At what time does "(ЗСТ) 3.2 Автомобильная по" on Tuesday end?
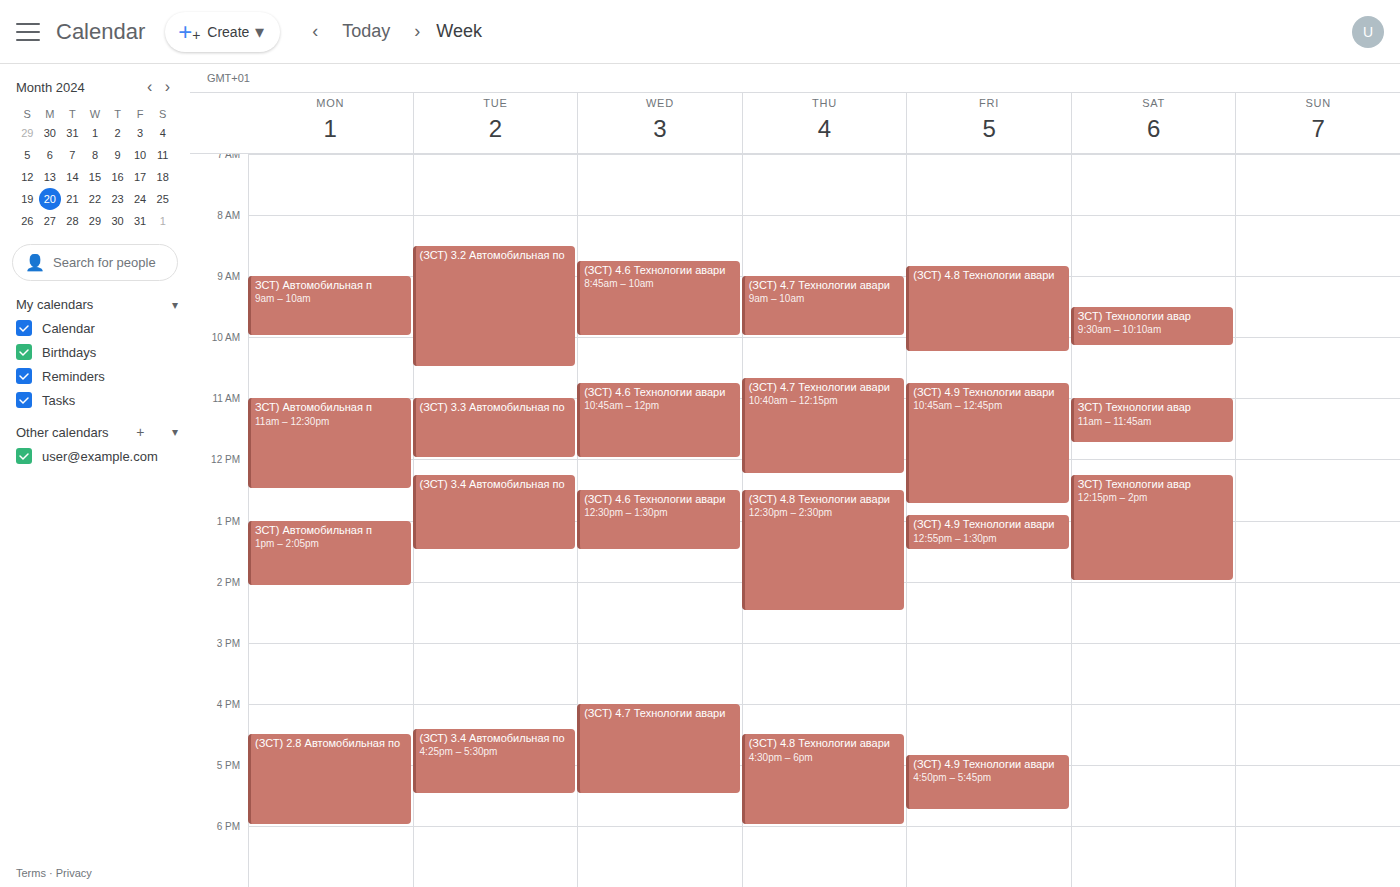
10:30 AM